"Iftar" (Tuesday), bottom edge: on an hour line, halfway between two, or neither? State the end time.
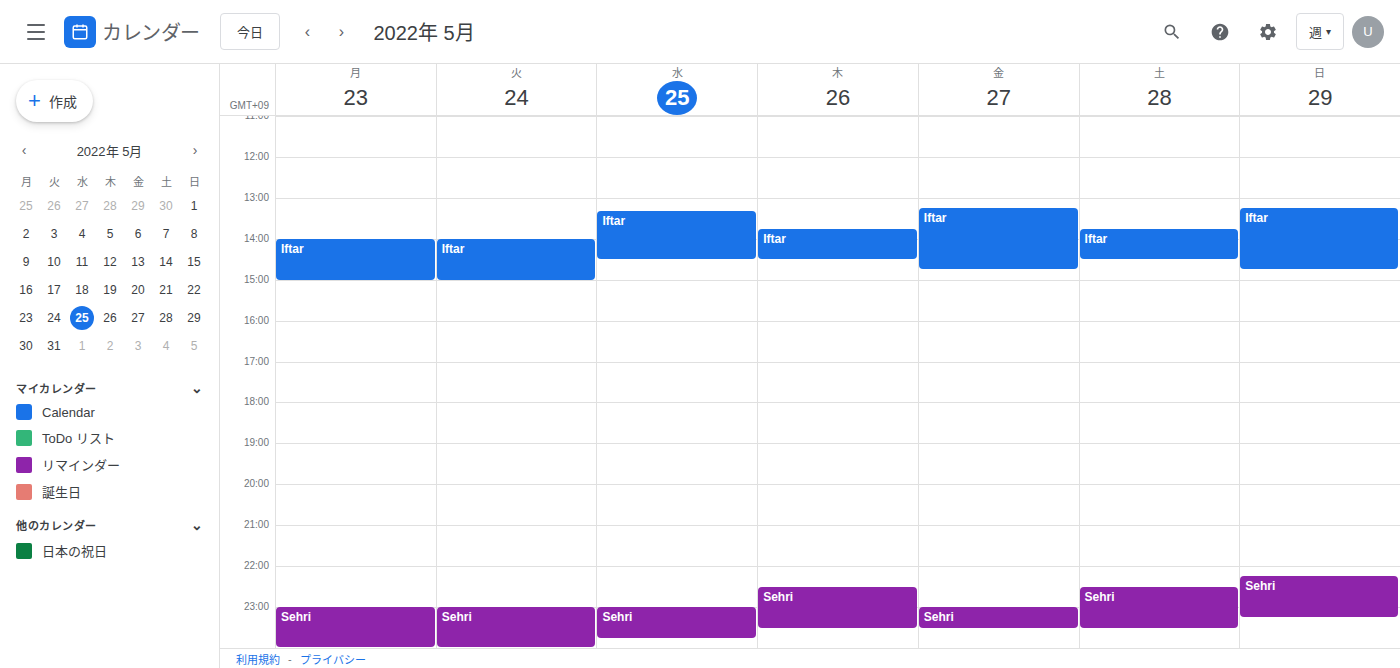
3:00 PM -- exactly on the 3 PM line.